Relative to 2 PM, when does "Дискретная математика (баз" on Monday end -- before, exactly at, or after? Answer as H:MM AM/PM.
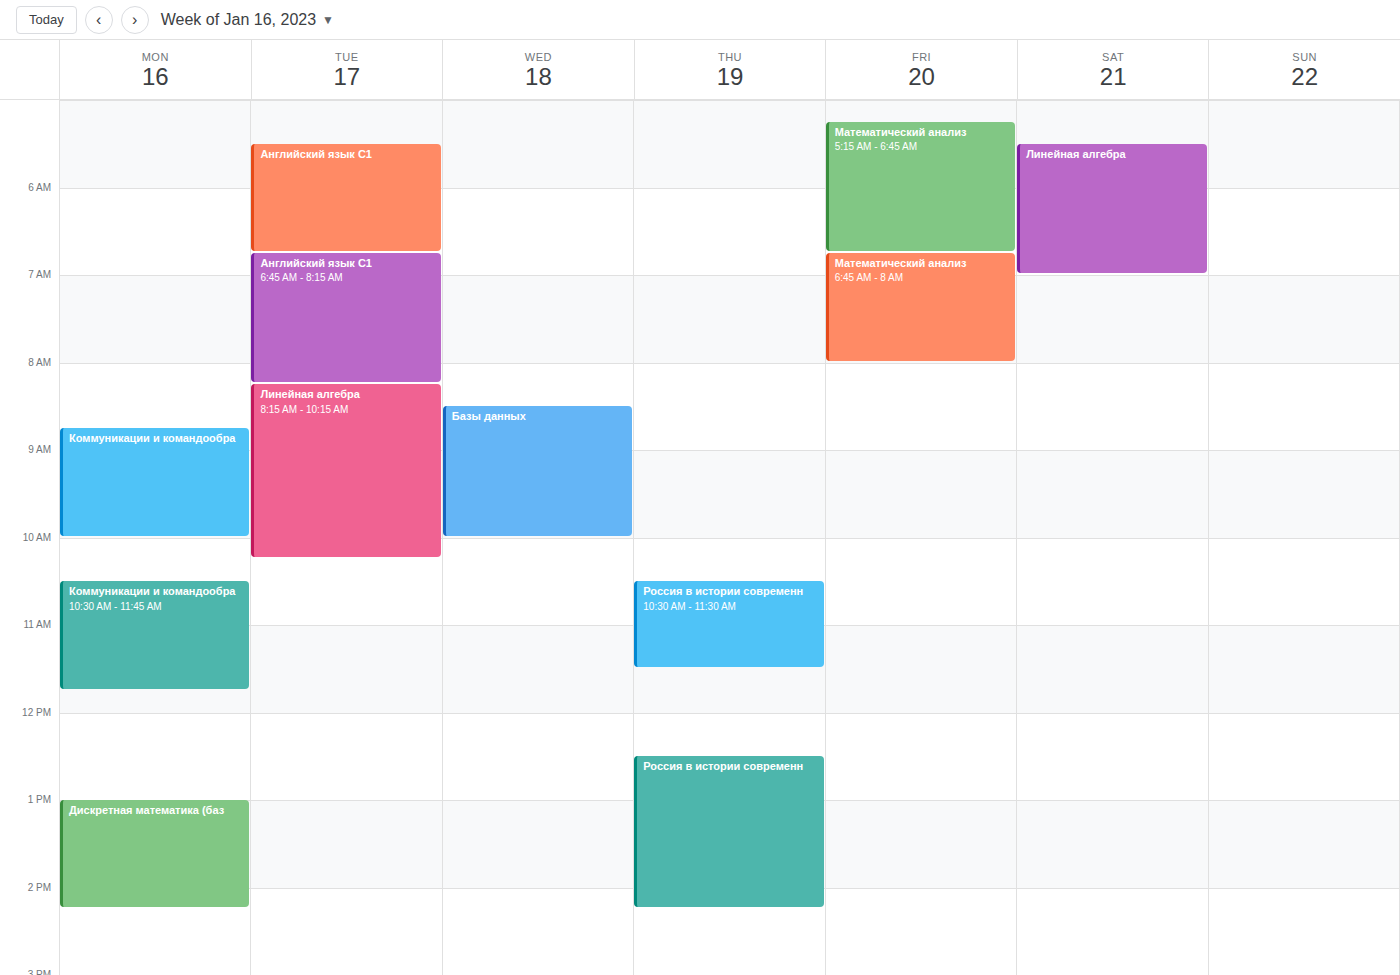
2:15 PM -- after 2 PM, 15 minutes below the 2 PM line.